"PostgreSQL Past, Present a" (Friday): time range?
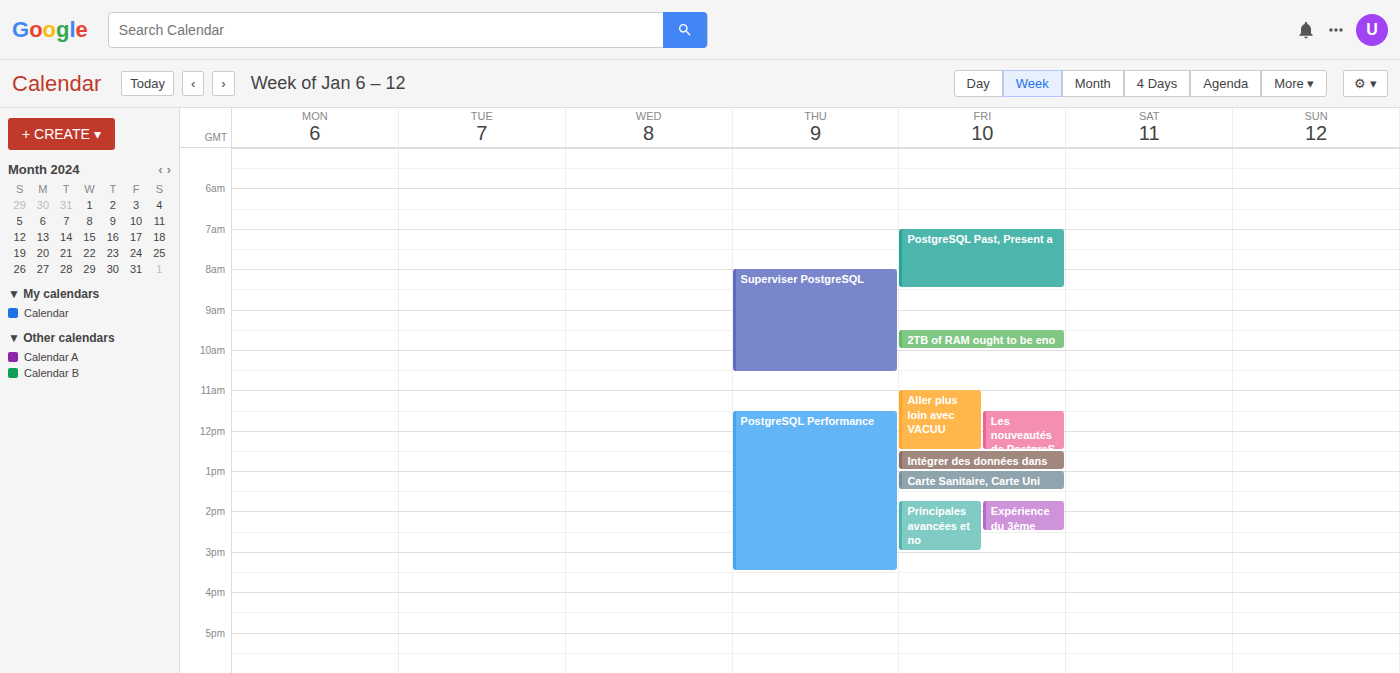
7:00 AM to 8:30 AM